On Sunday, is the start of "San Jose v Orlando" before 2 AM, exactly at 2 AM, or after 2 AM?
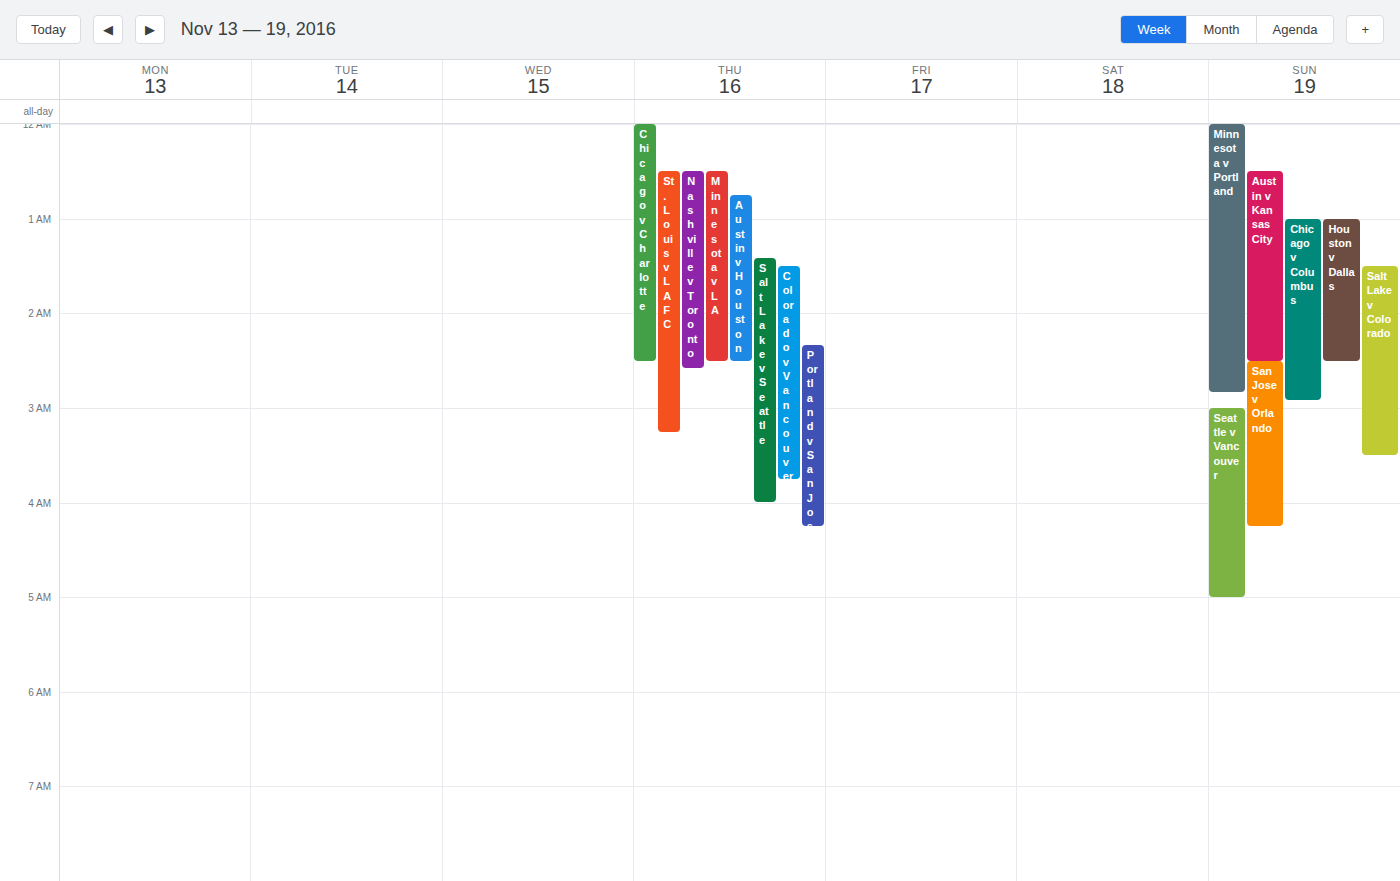
2:30 AM -- after 2 AM, 30 minutes below the 2 AM line.